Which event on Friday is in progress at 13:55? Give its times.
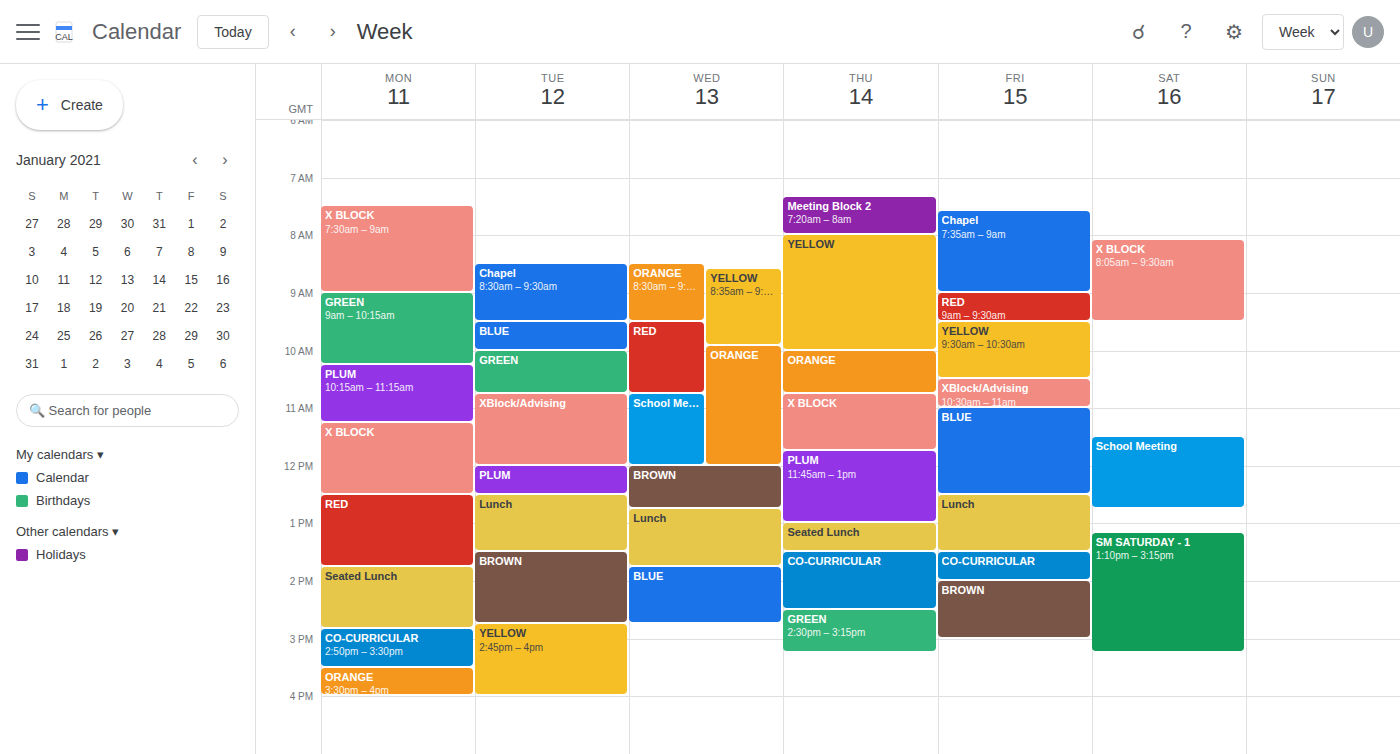
"CO-CURRICULAR", 13:30 to 14:00